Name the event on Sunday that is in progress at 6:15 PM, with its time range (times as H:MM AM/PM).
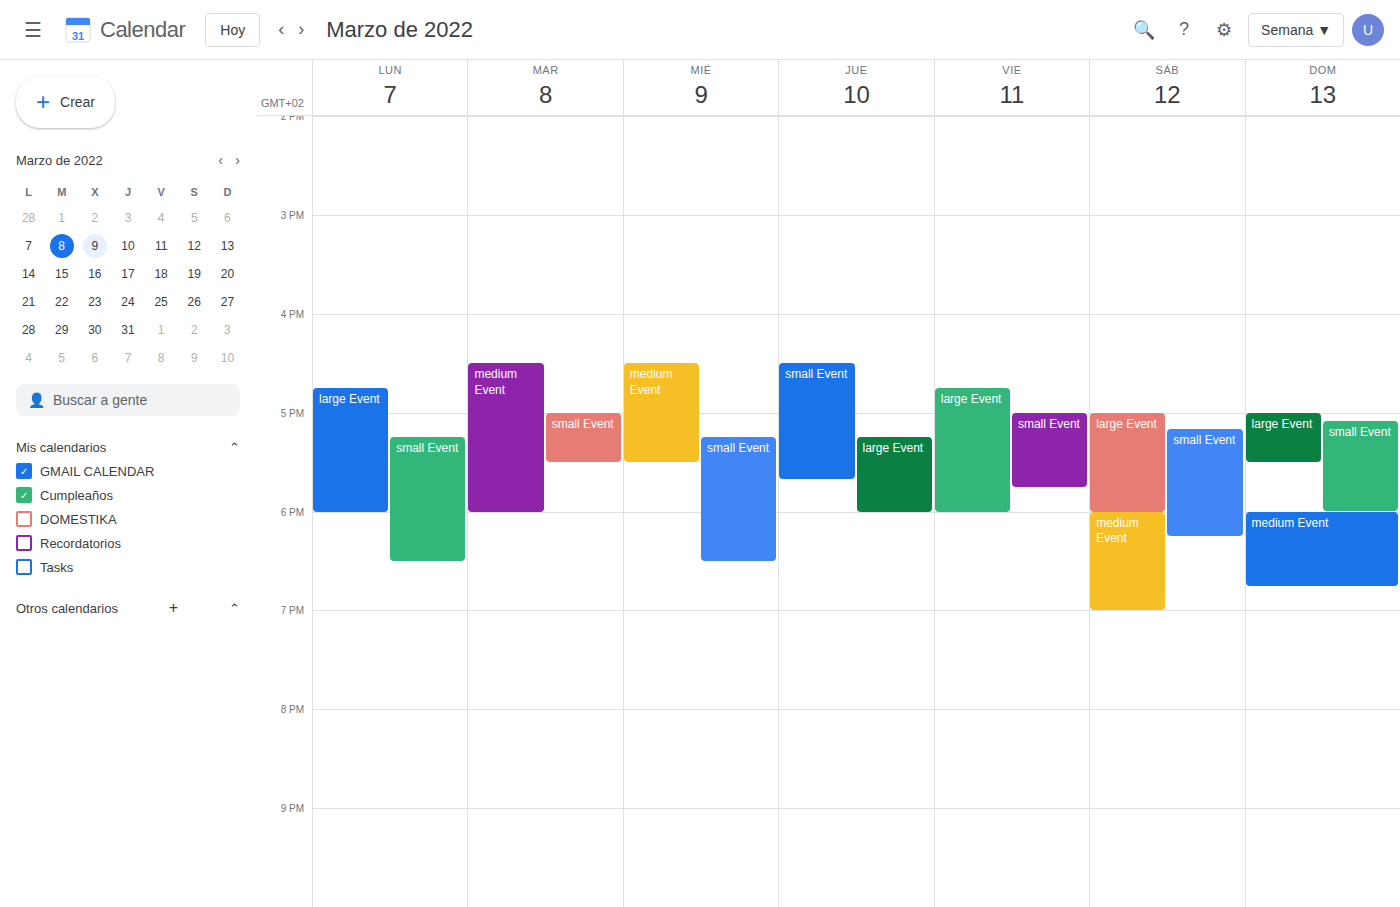
"medium Event", 6:00 PM to 6:45 PM